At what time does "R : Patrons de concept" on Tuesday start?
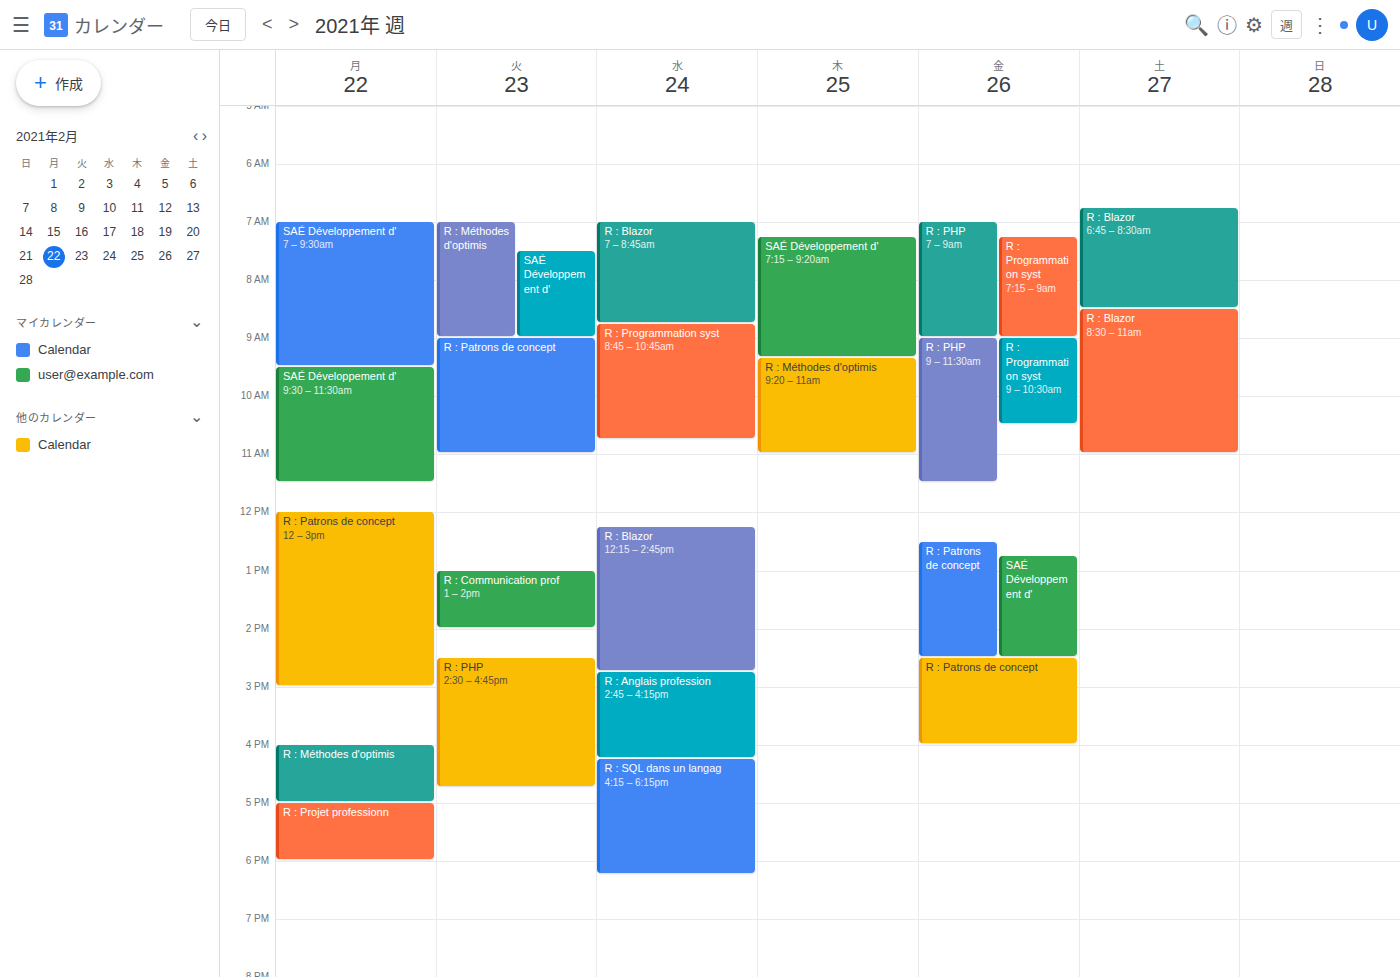
09:00